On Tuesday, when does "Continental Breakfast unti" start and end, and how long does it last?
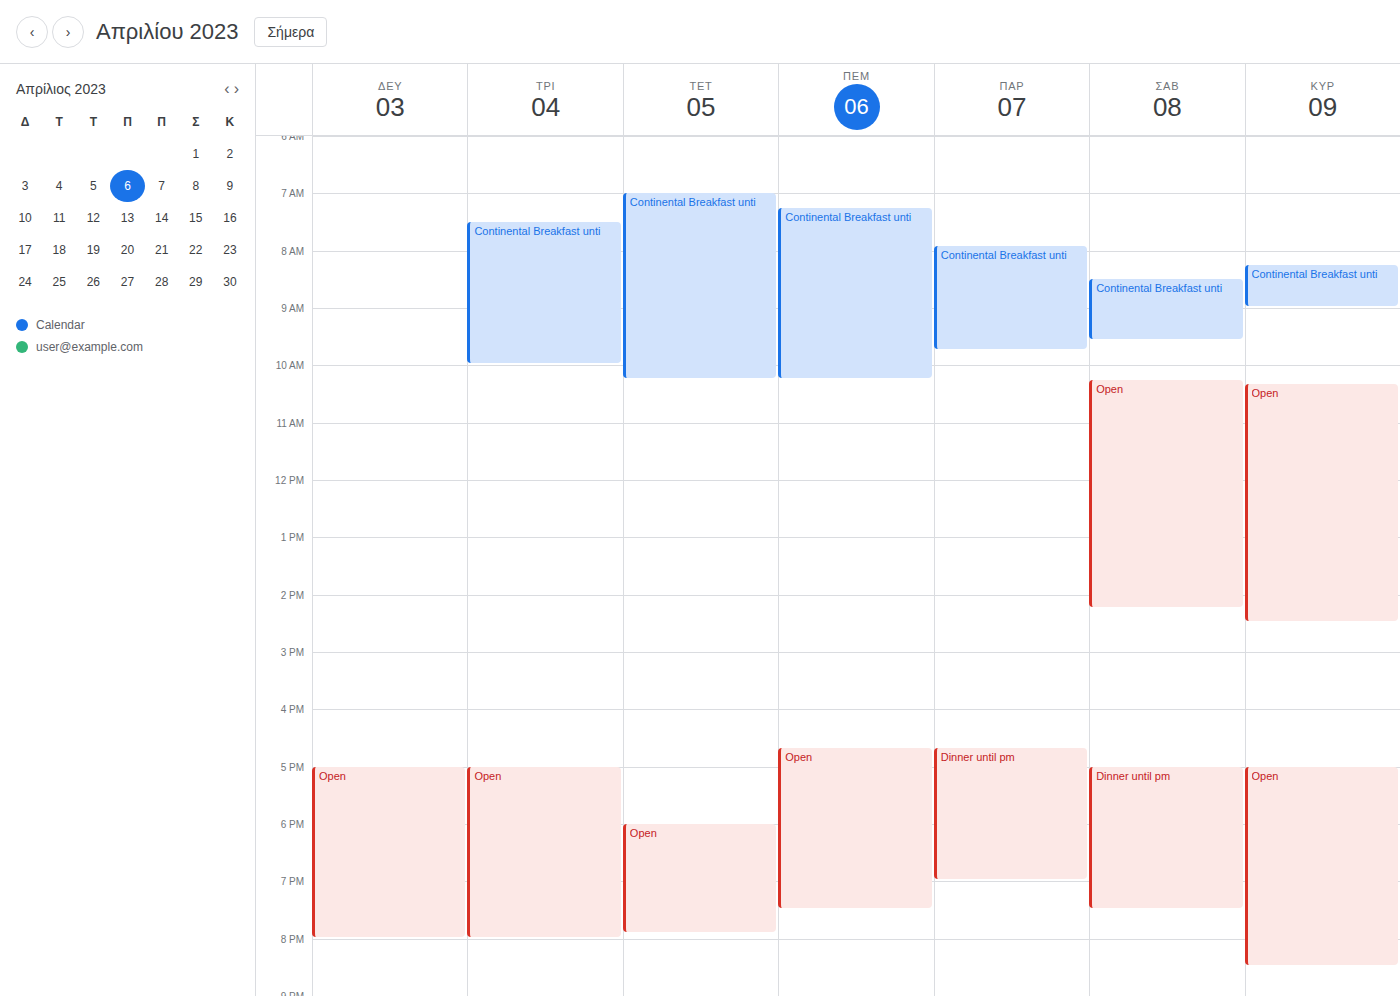
7:30 AM to 10:00 AM, 2 hours 30 minutes